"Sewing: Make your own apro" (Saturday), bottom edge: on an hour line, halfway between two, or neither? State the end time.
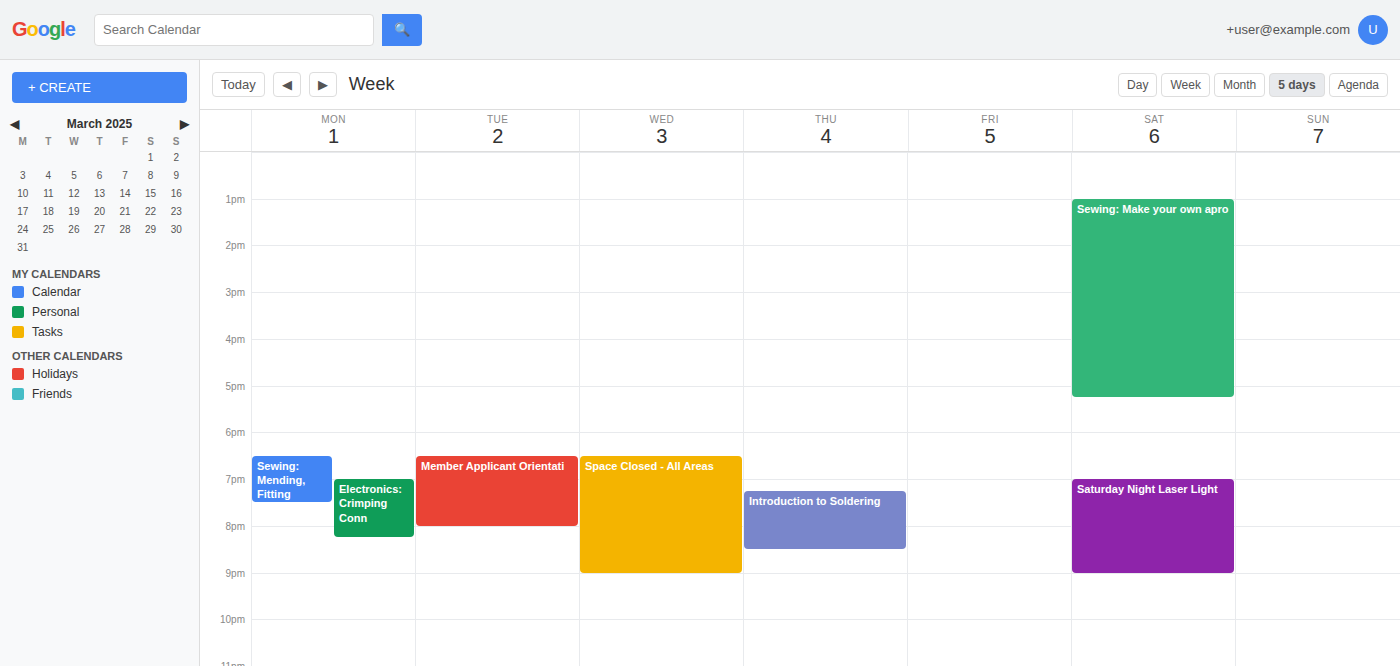
5:15 PM -- neither: a quarter of the way from the 5 PM line to the 6 PM line.